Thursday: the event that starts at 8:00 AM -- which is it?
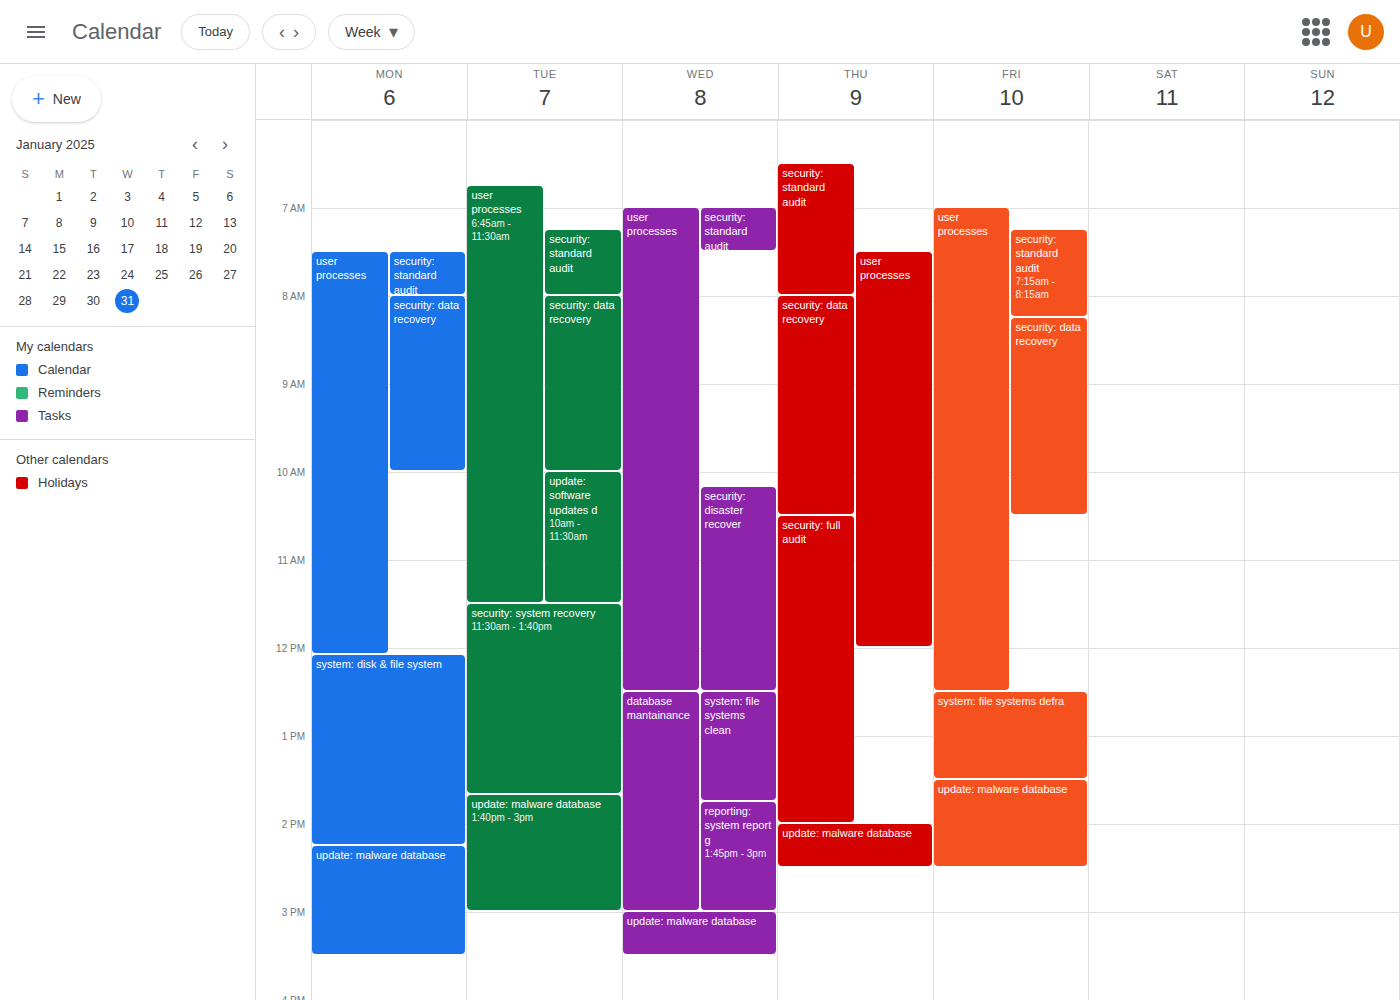
"security: data recovery"